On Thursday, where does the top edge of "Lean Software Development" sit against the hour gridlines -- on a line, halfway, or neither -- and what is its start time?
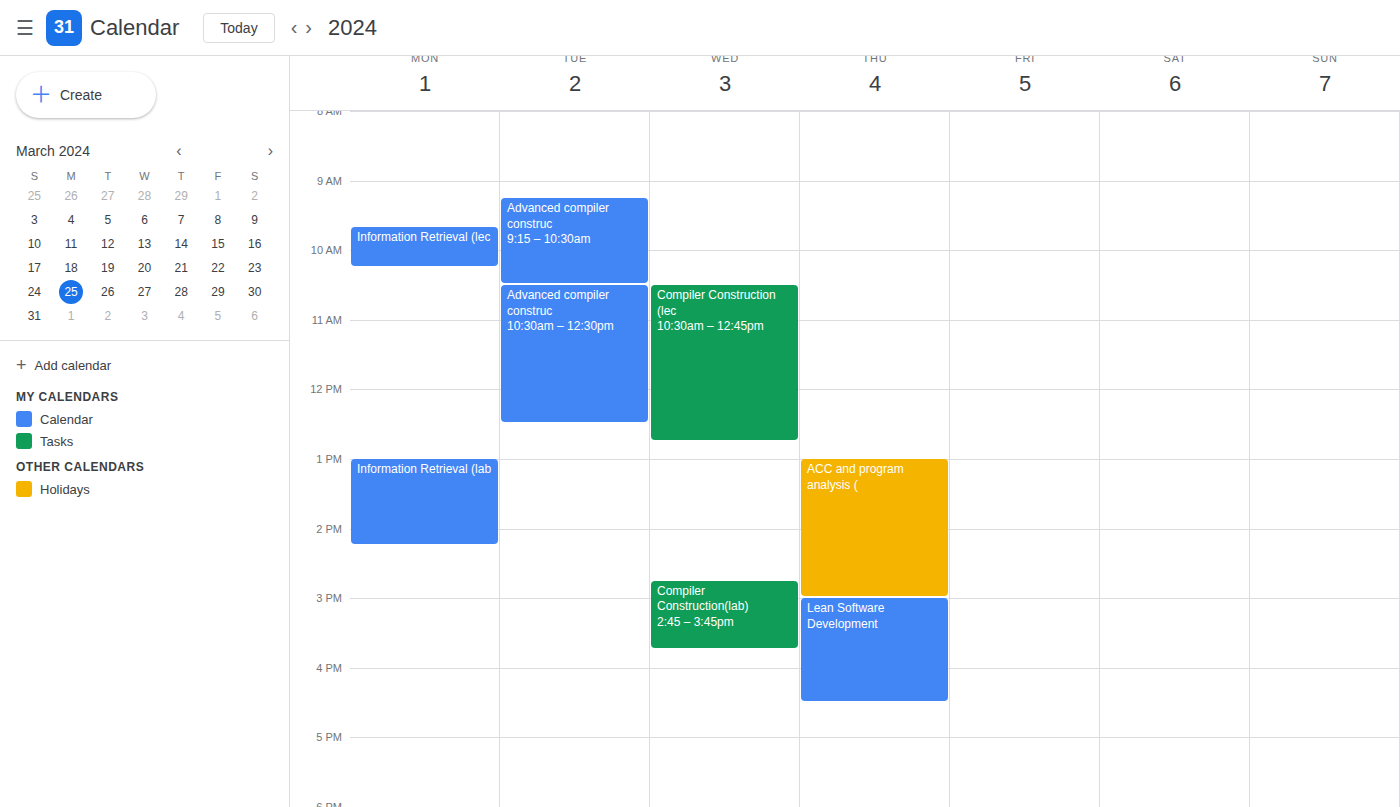
3:00 PM -- exactly on the 3 PM line.